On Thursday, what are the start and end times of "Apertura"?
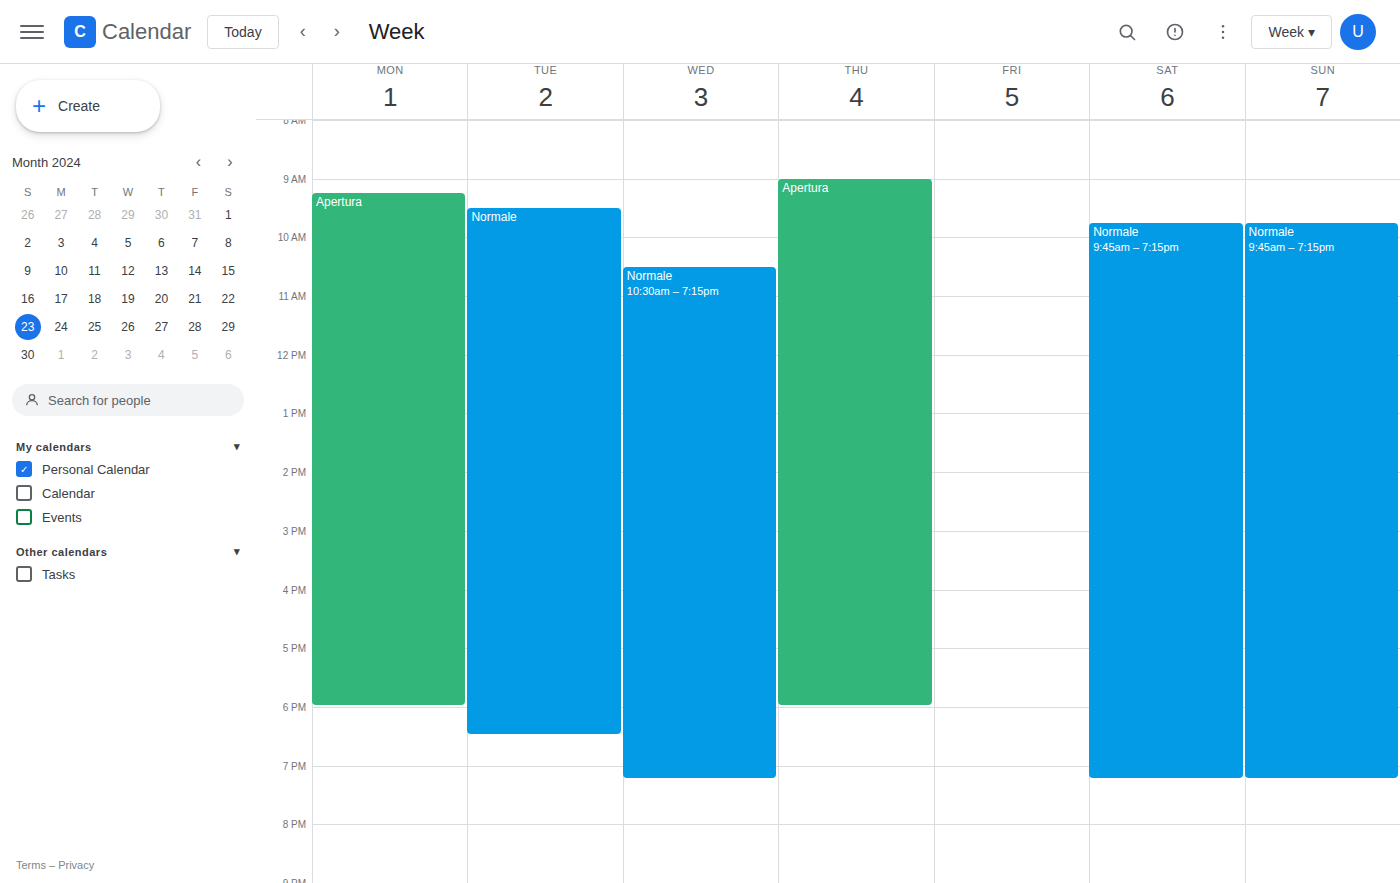
9:00 AM to 6:00 PM